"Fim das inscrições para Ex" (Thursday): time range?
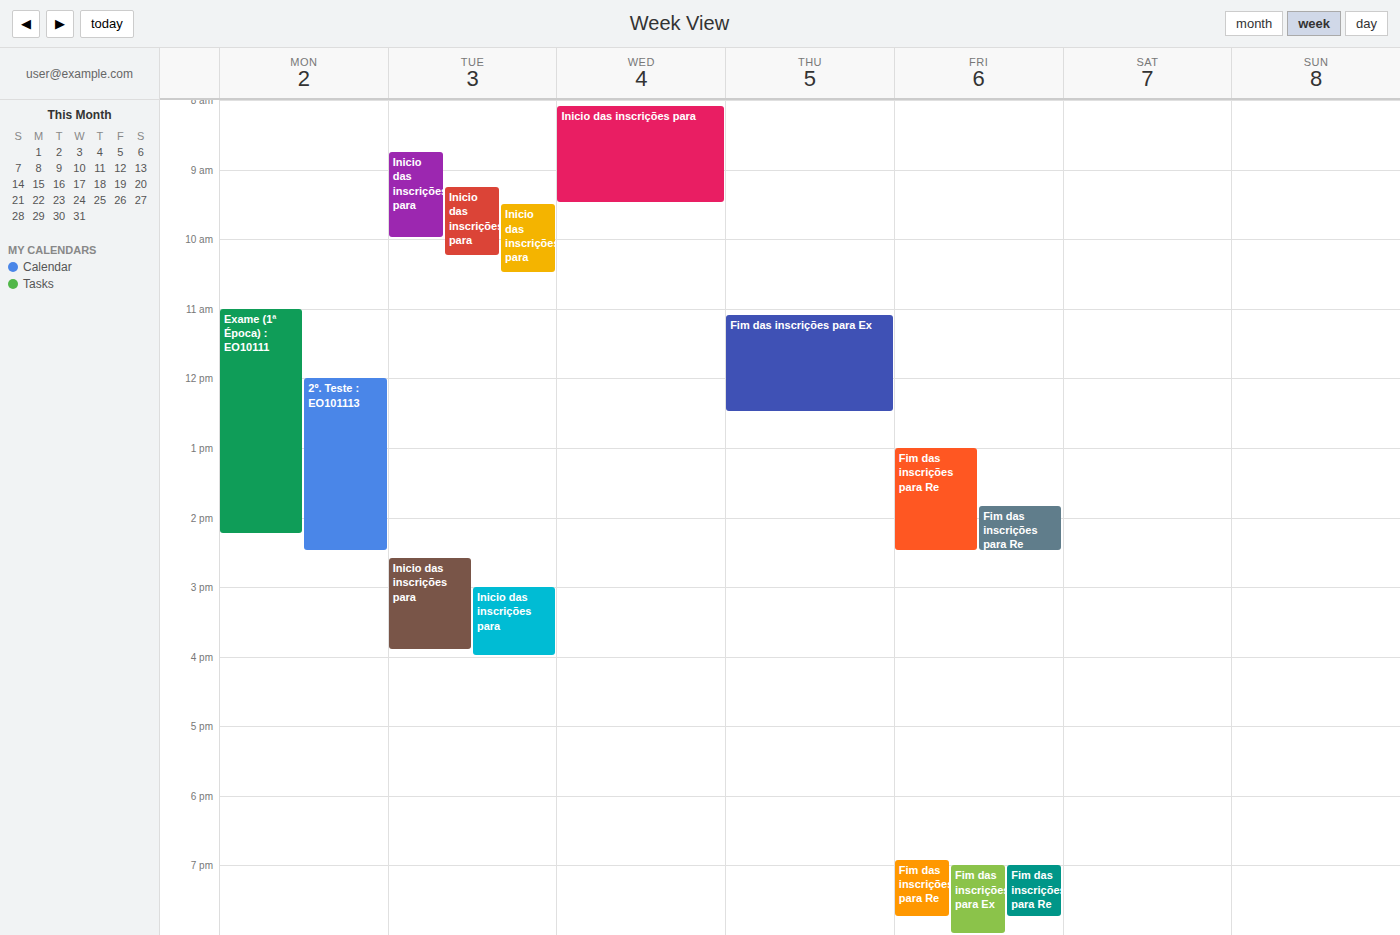
11:05 AM to 12:30 PM